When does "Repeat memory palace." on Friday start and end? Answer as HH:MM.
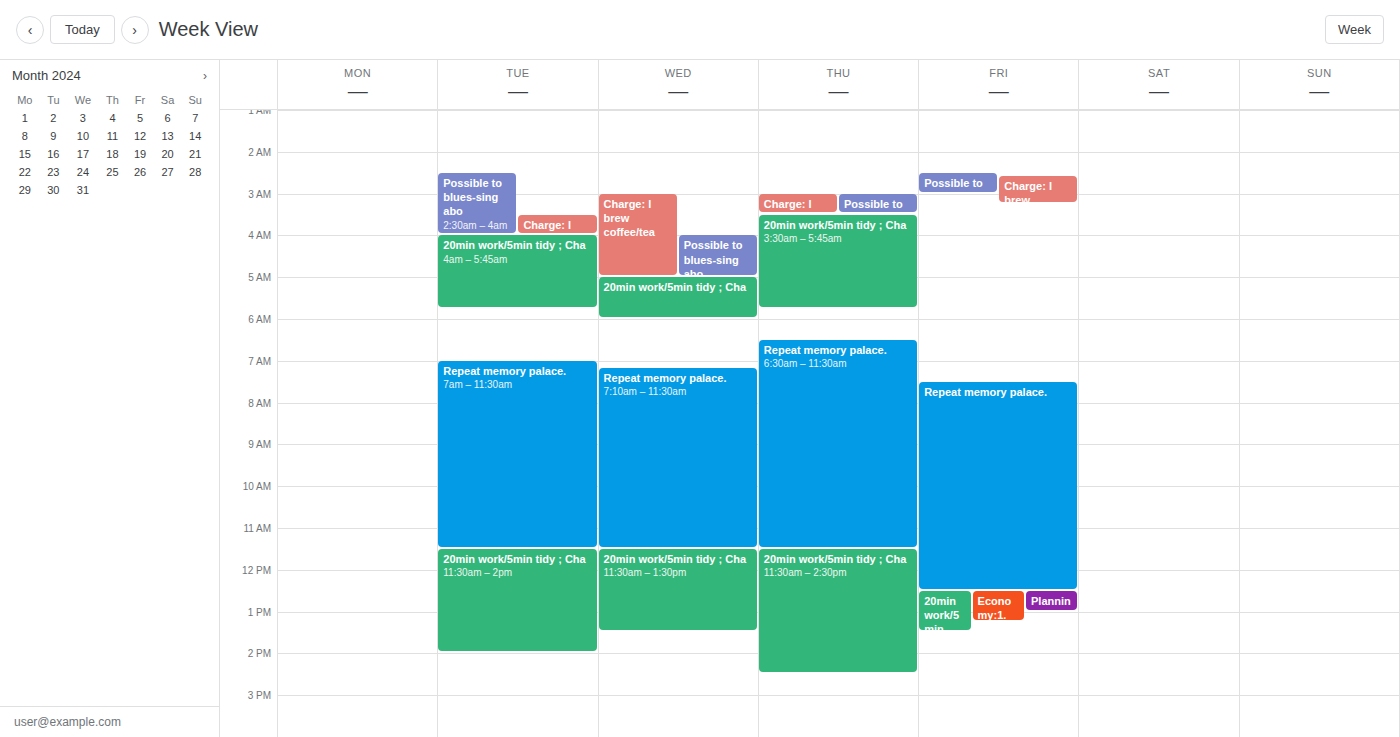
07:30 to 12:30